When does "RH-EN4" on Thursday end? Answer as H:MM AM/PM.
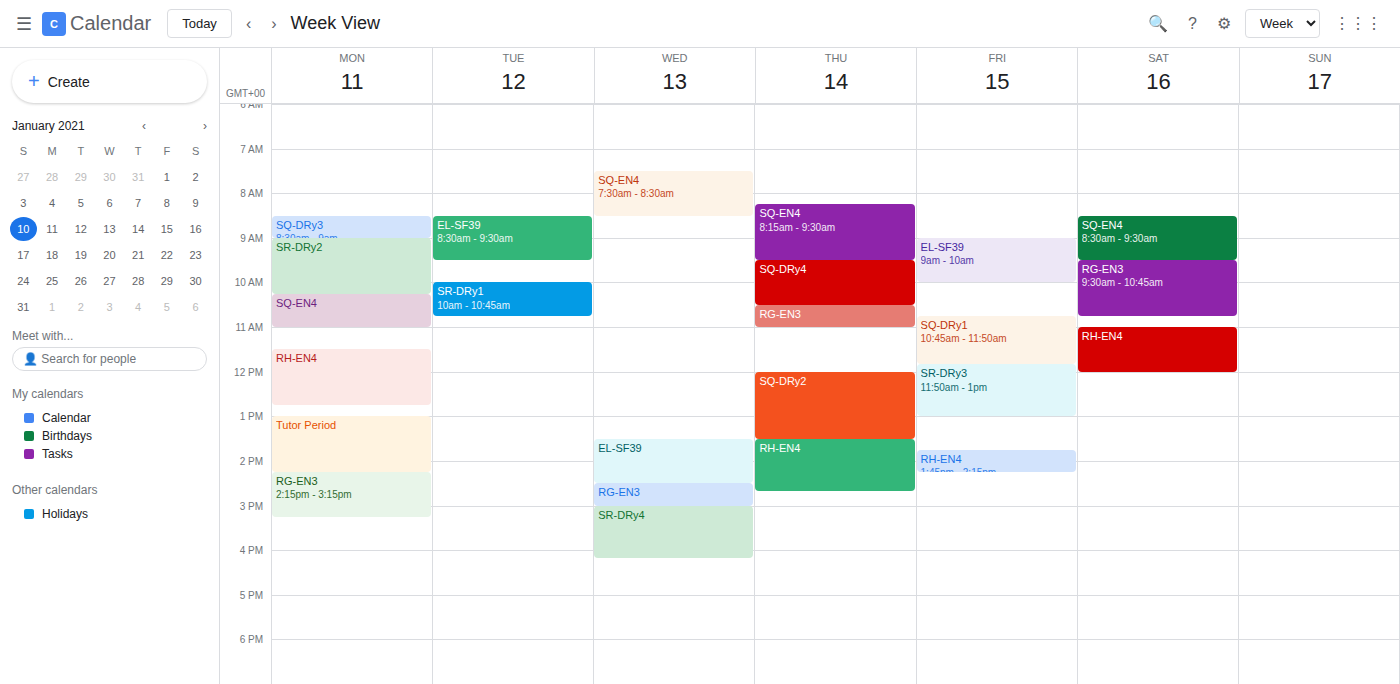
2:40 PM